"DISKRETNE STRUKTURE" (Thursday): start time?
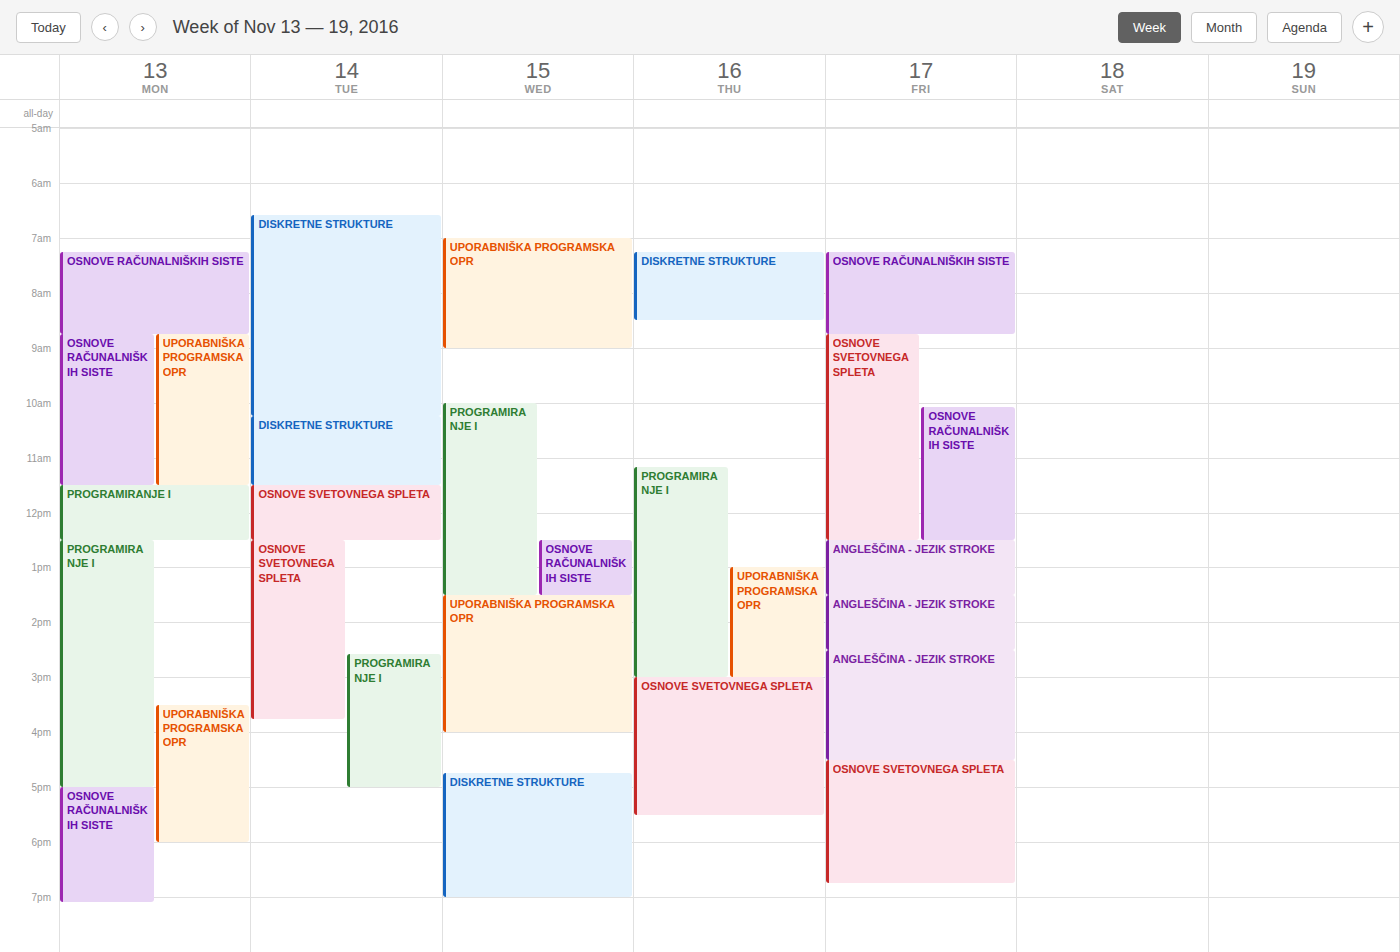
07:15